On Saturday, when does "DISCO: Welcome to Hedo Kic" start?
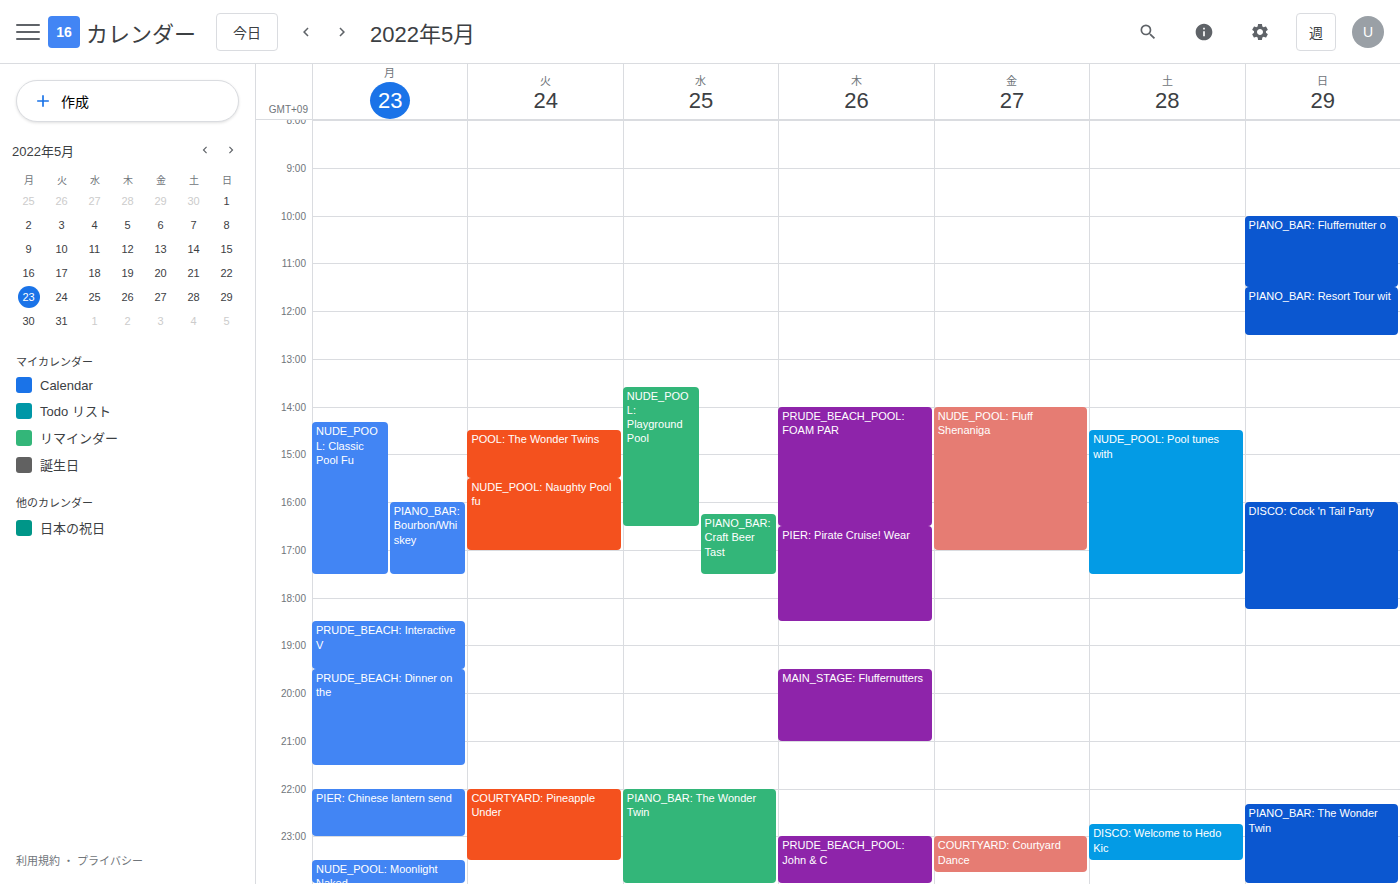
10:45 PM